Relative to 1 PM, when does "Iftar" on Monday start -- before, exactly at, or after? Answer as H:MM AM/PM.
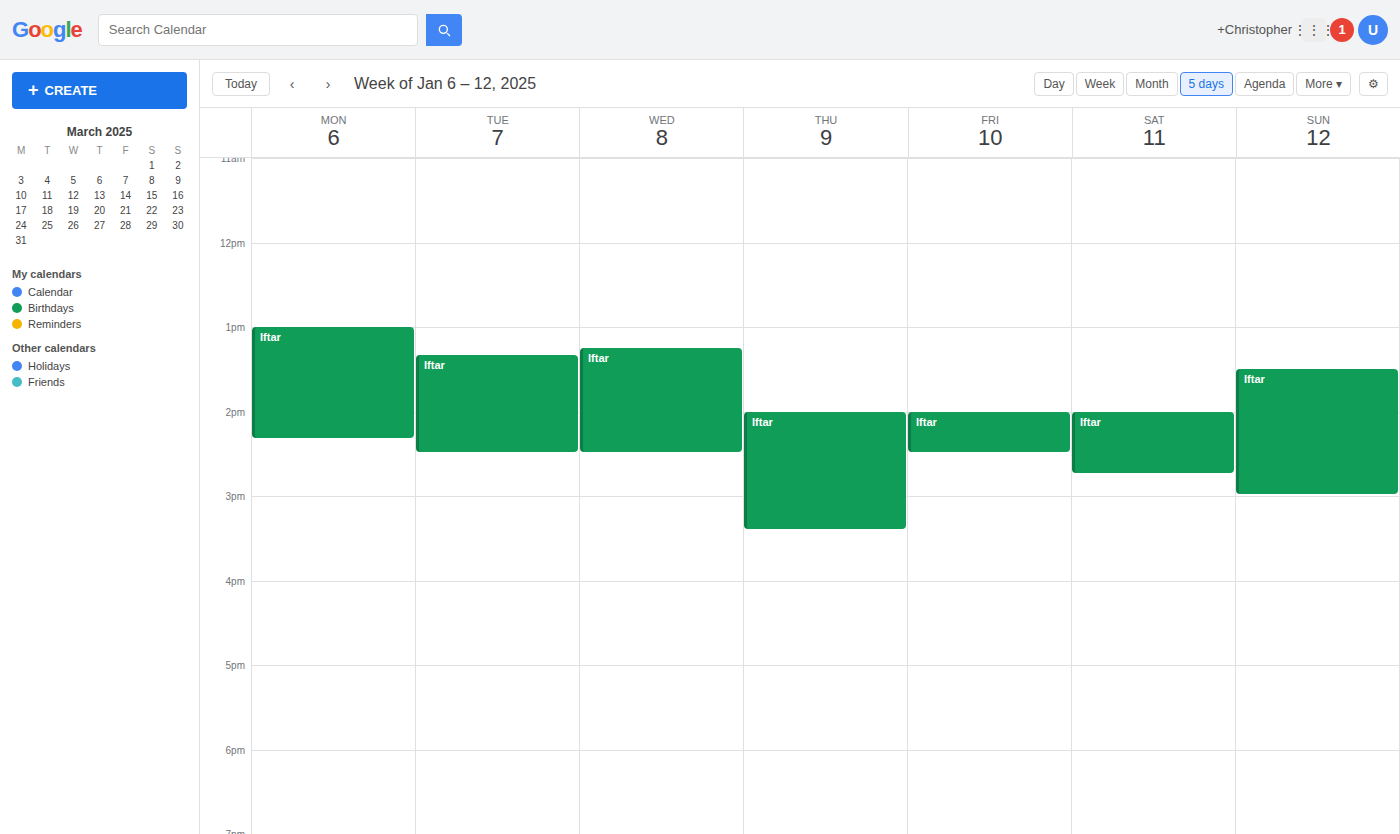
1:00 PM -- exactly at 1 PM, on the 1 PM line.